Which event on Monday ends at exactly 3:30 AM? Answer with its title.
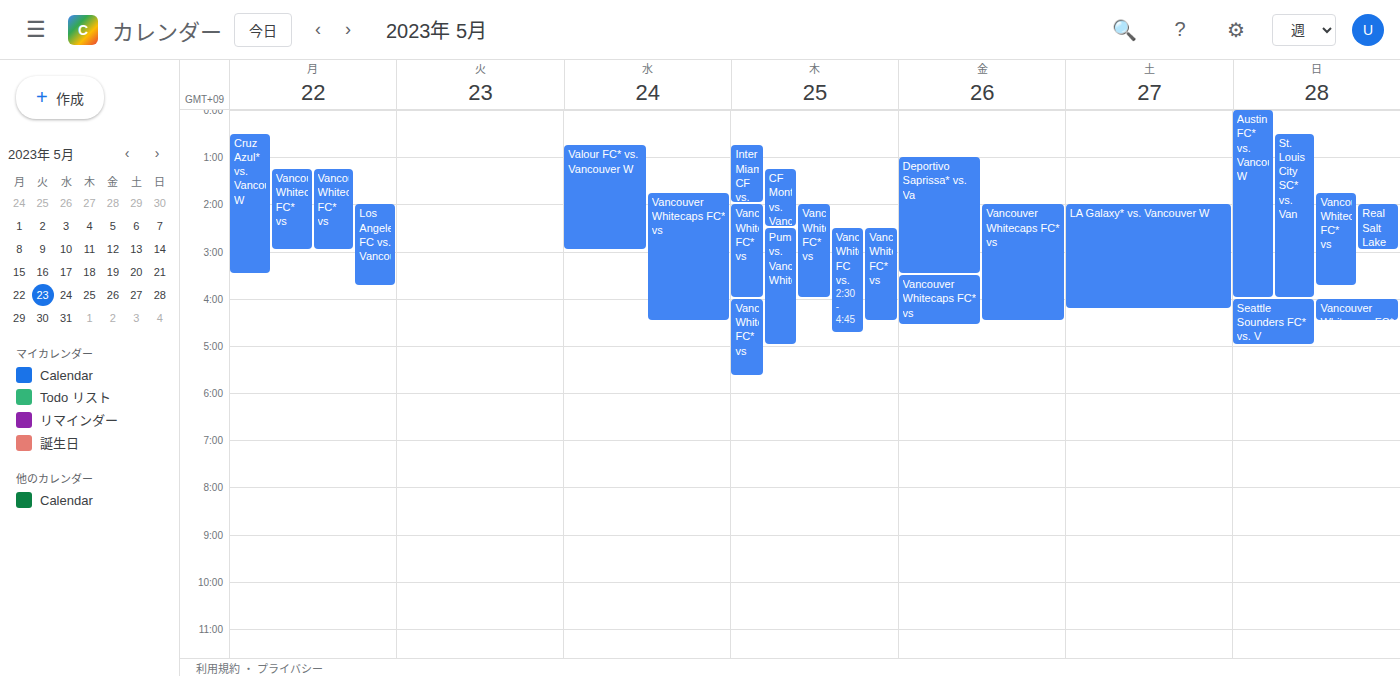
"Cruz Azul* vs. Vancouver W"